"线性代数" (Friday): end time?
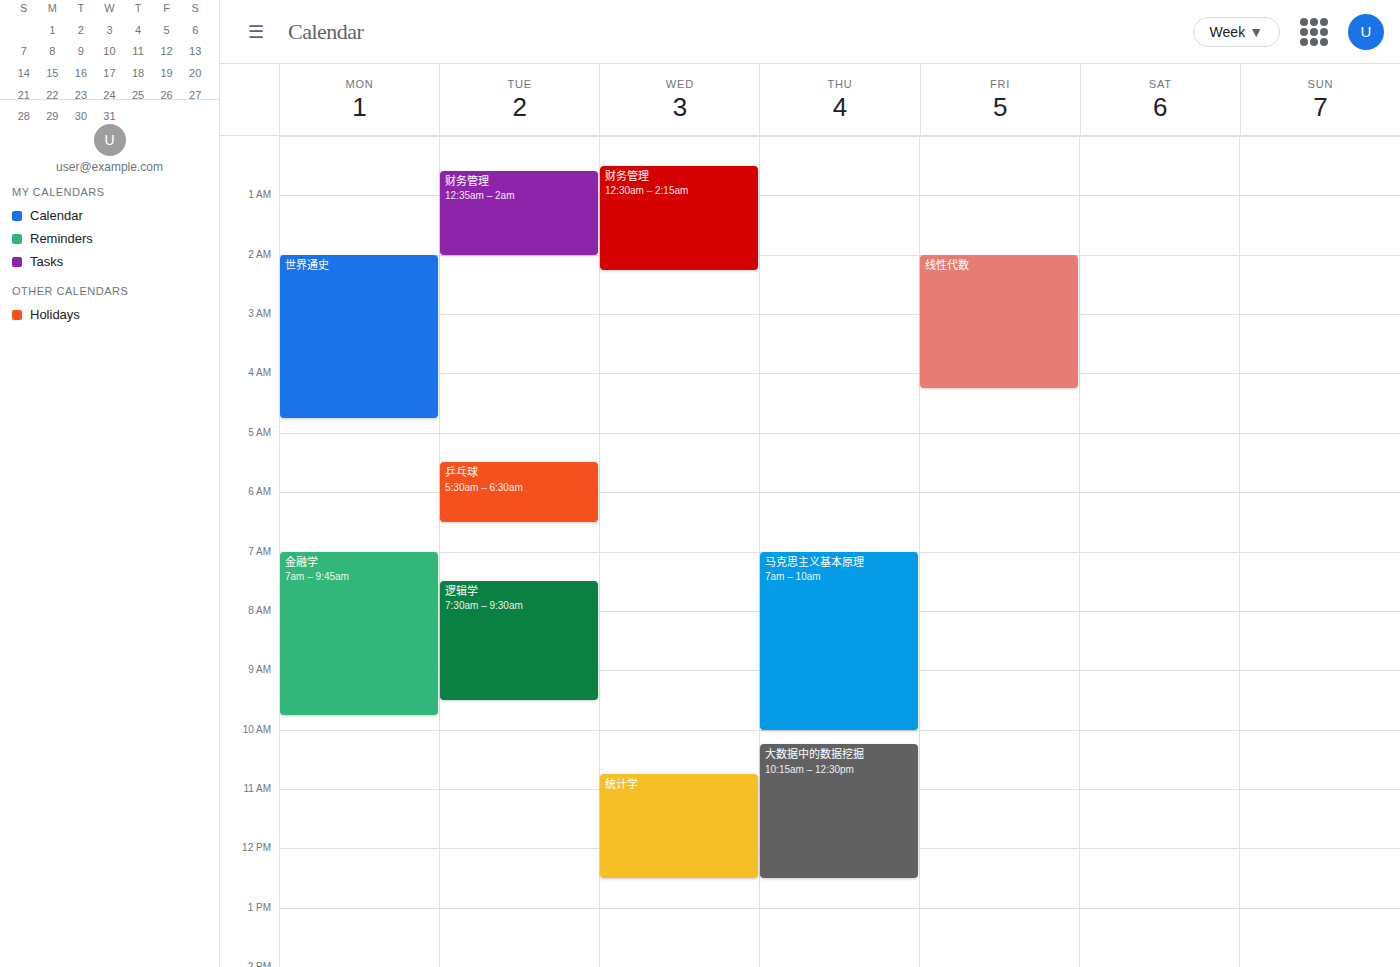
4:15 AM